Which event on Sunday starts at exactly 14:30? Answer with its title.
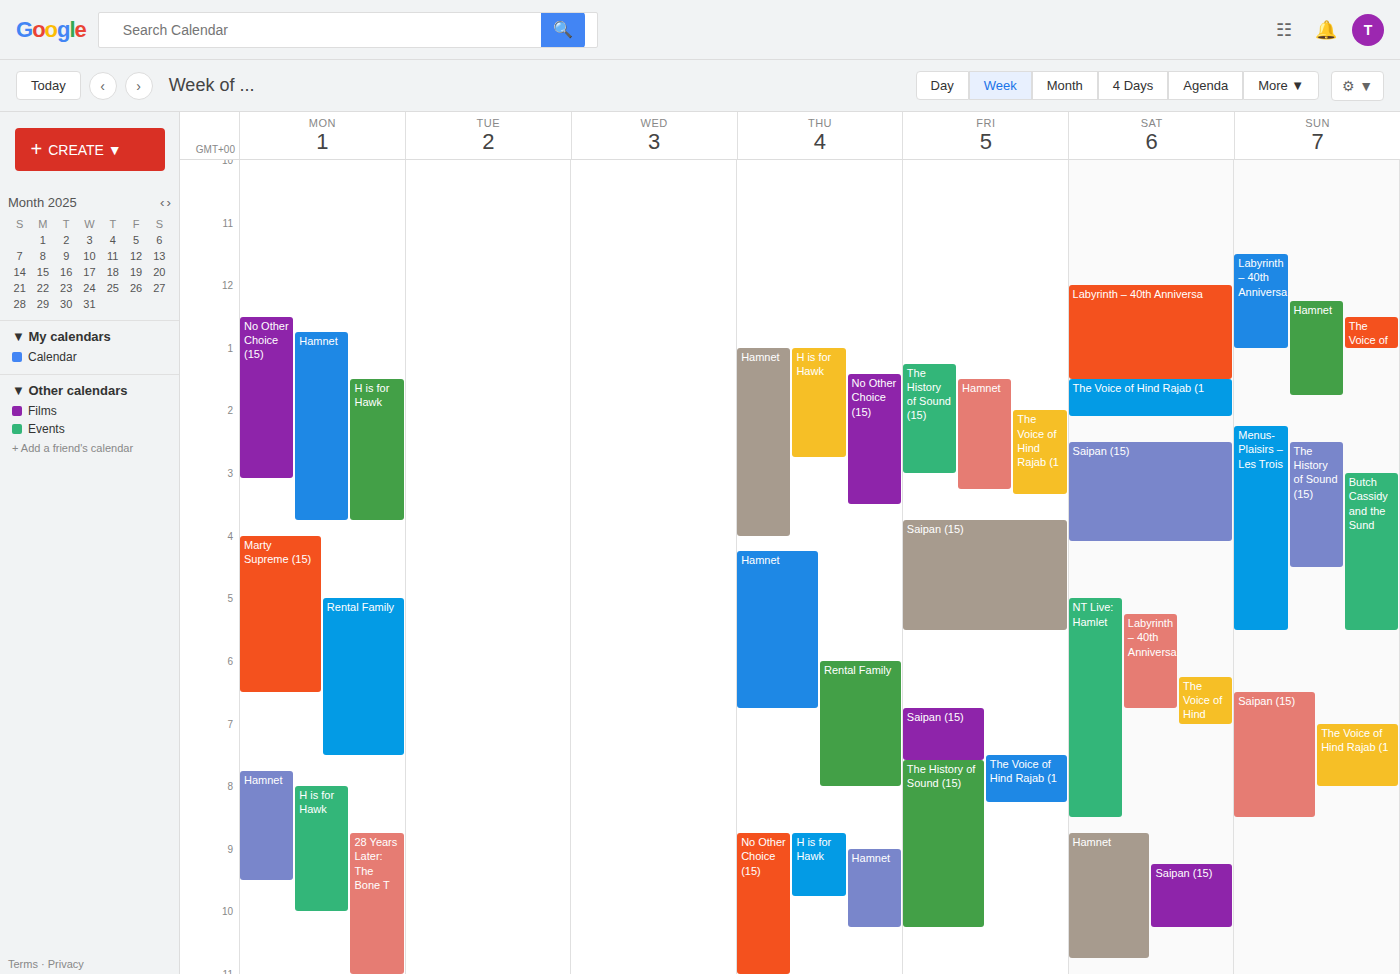
"The History of Sound (15)"